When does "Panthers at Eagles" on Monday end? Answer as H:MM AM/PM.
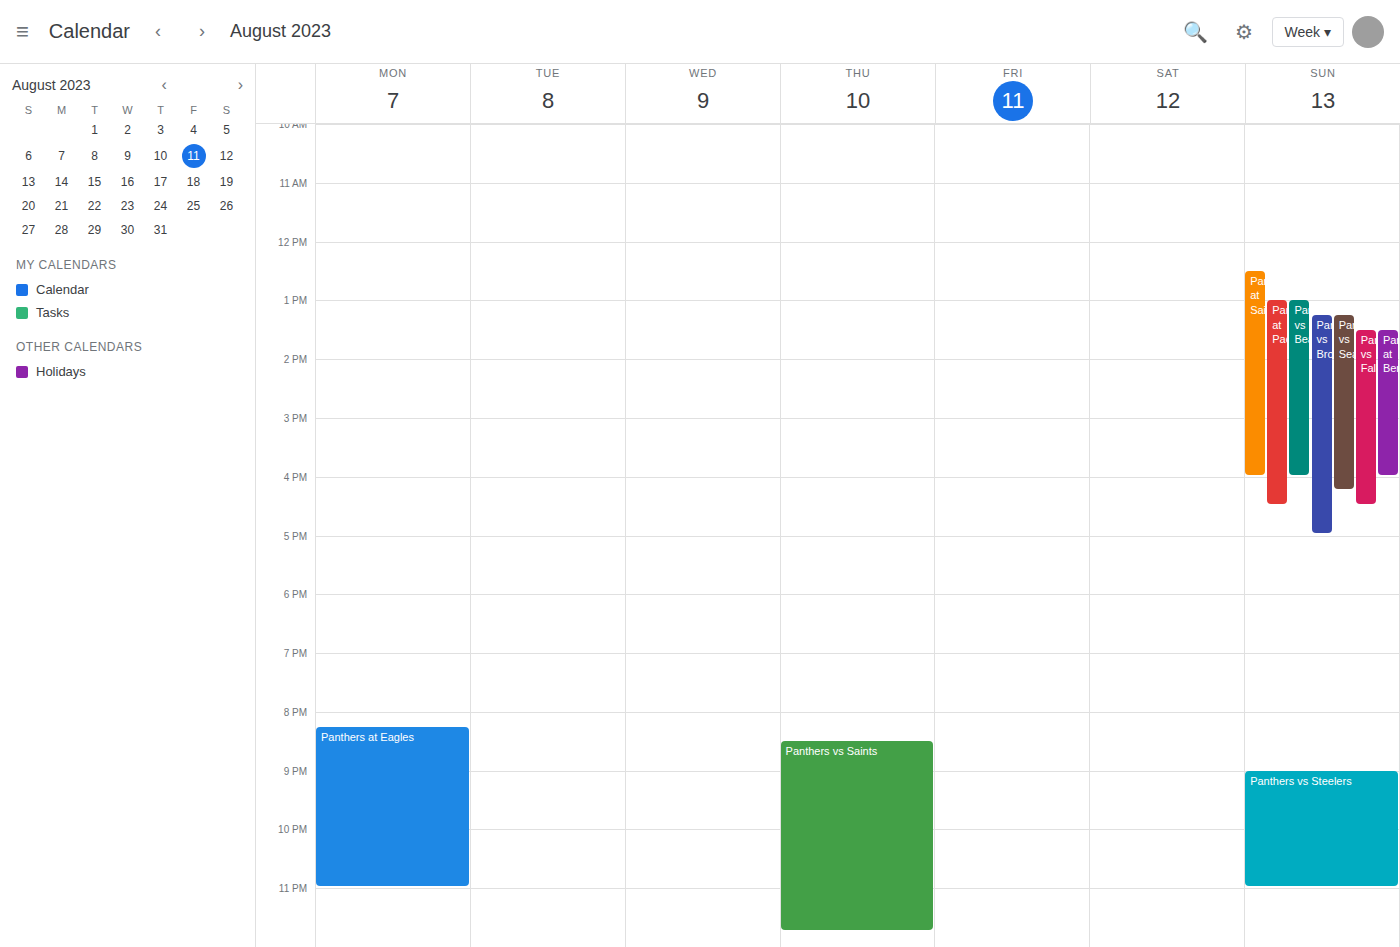
11:00 PM